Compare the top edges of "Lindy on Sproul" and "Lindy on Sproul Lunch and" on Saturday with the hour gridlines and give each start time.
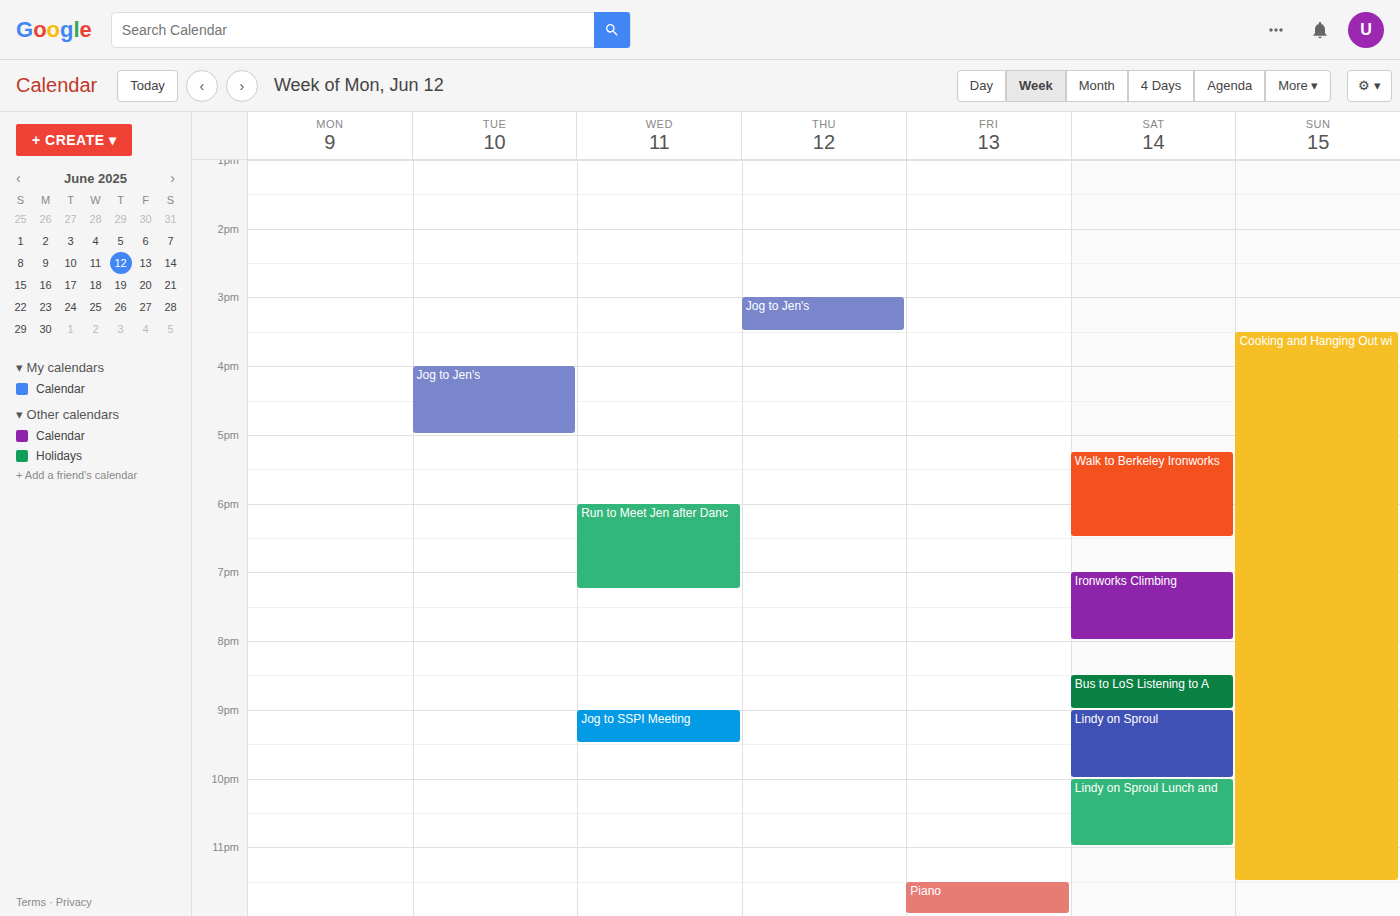
"Lindy on Sproul": 9:00 PM, exactly on the 9 PM line. "Lindy on Sproul Lunch and": 10:00 PM, exactly on the 10 PM line.